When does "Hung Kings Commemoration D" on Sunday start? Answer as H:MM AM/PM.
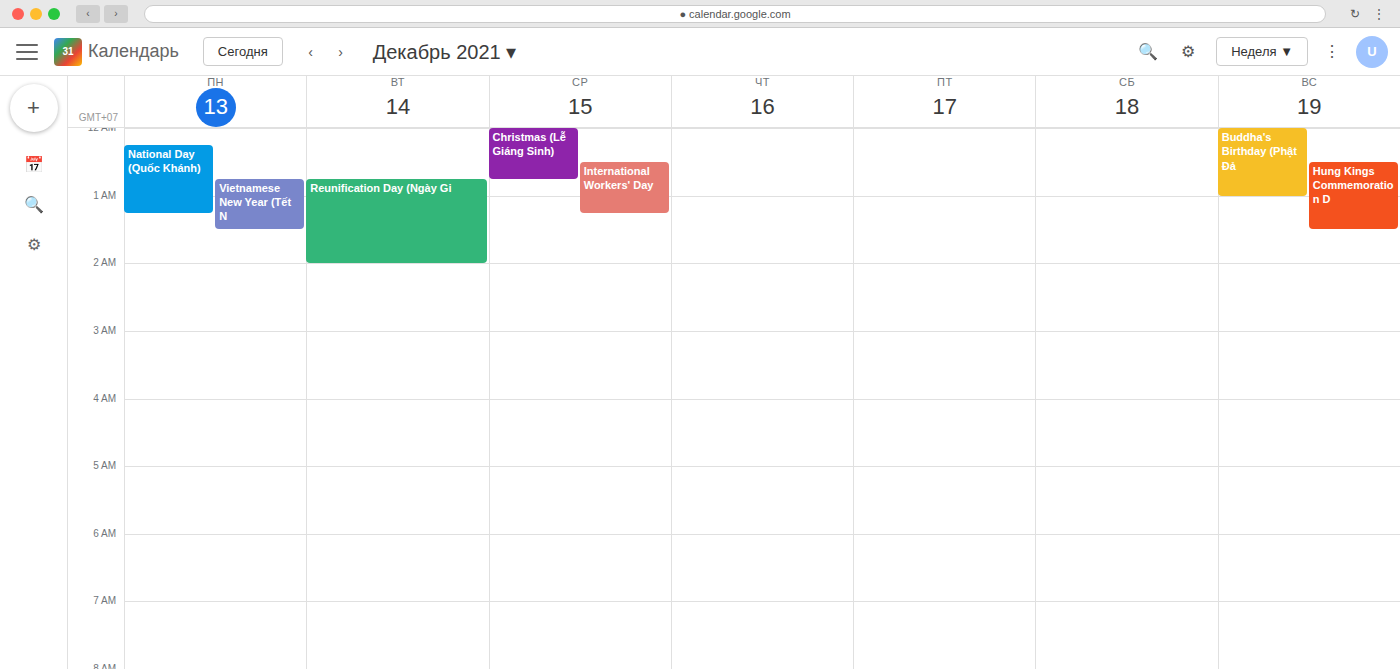
12:30 AM